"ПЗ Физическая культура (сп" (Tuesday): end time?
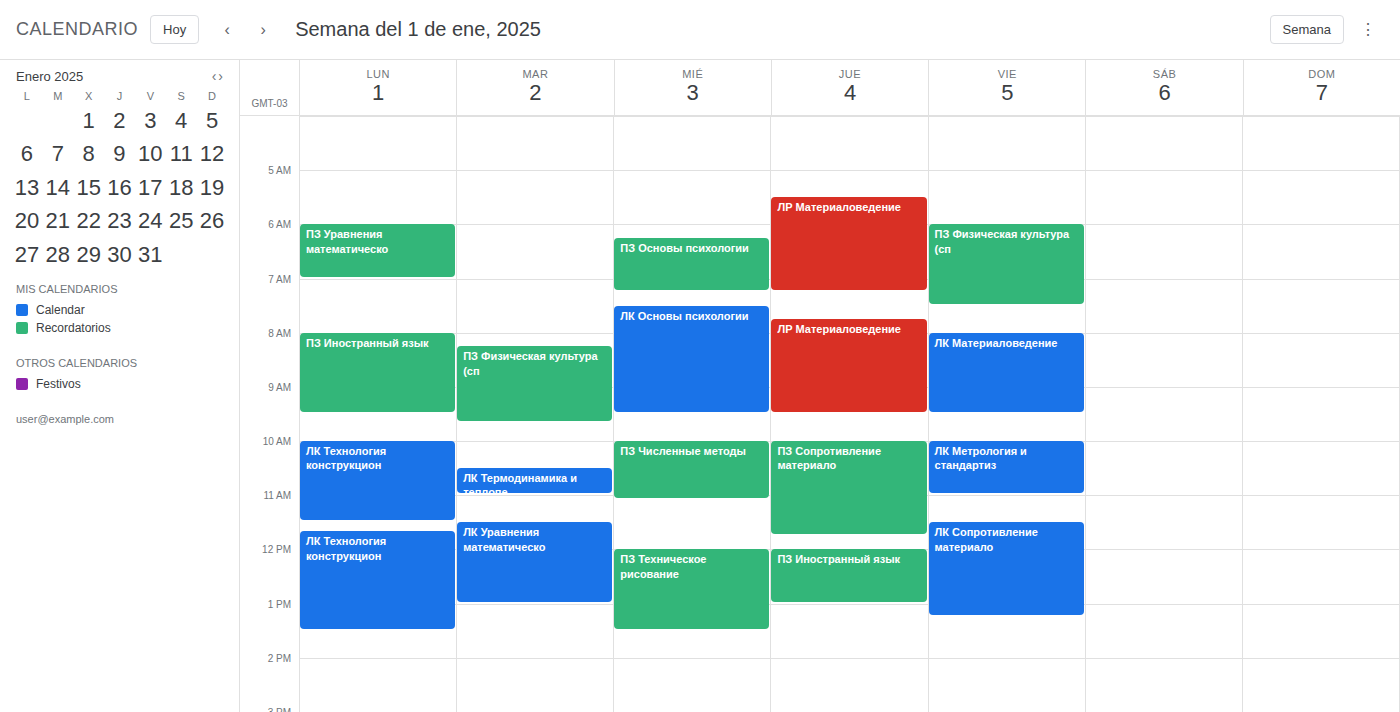
9:40 AM